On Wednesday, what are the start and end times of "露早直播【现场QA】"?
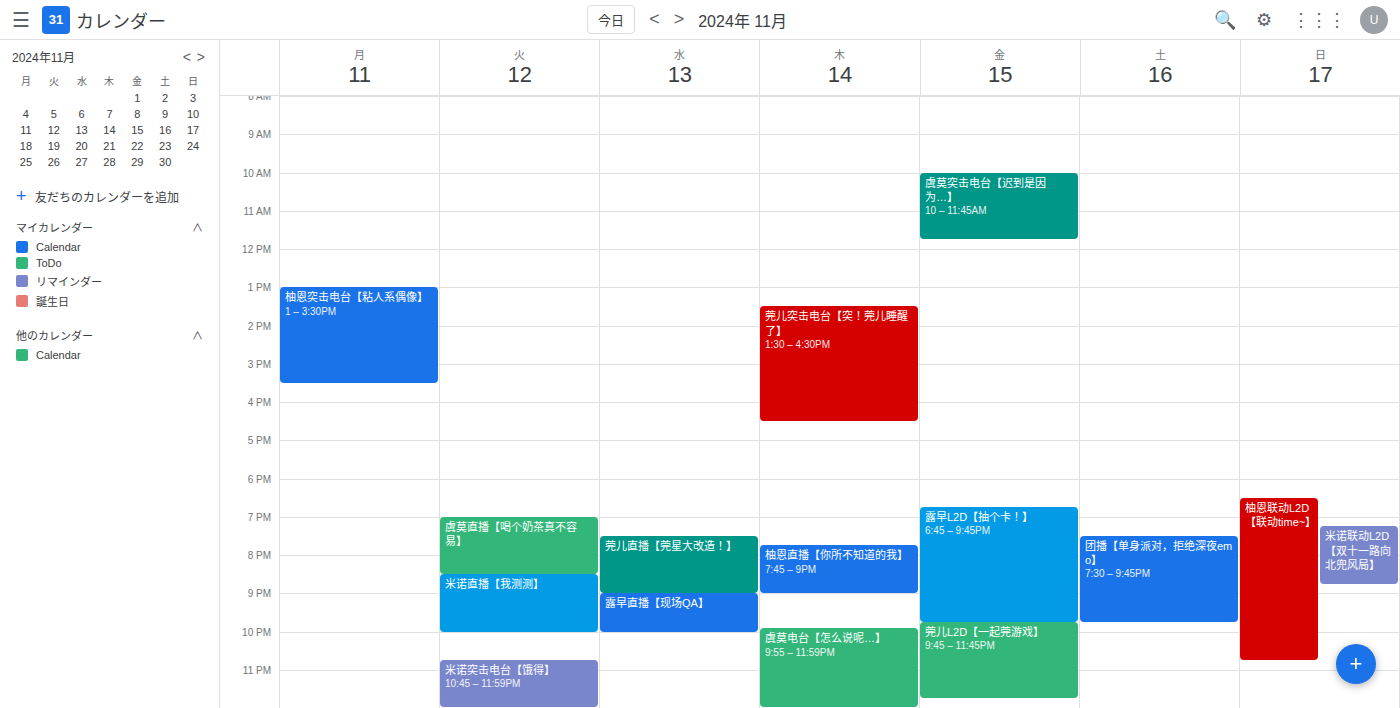
9:00 PM to 10:00 PM